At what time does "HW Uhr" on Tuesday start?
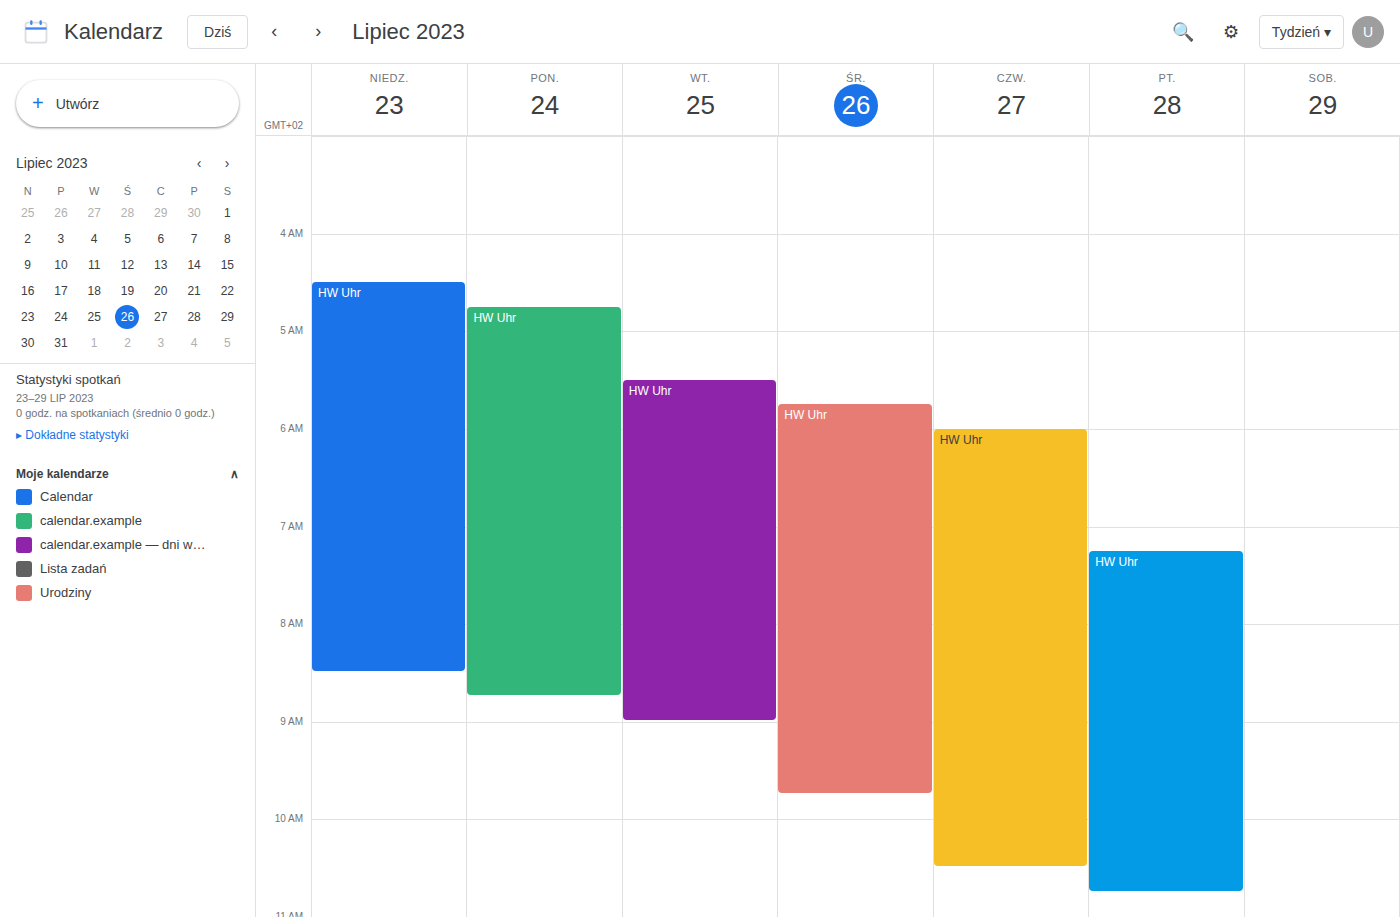
5:30 AM